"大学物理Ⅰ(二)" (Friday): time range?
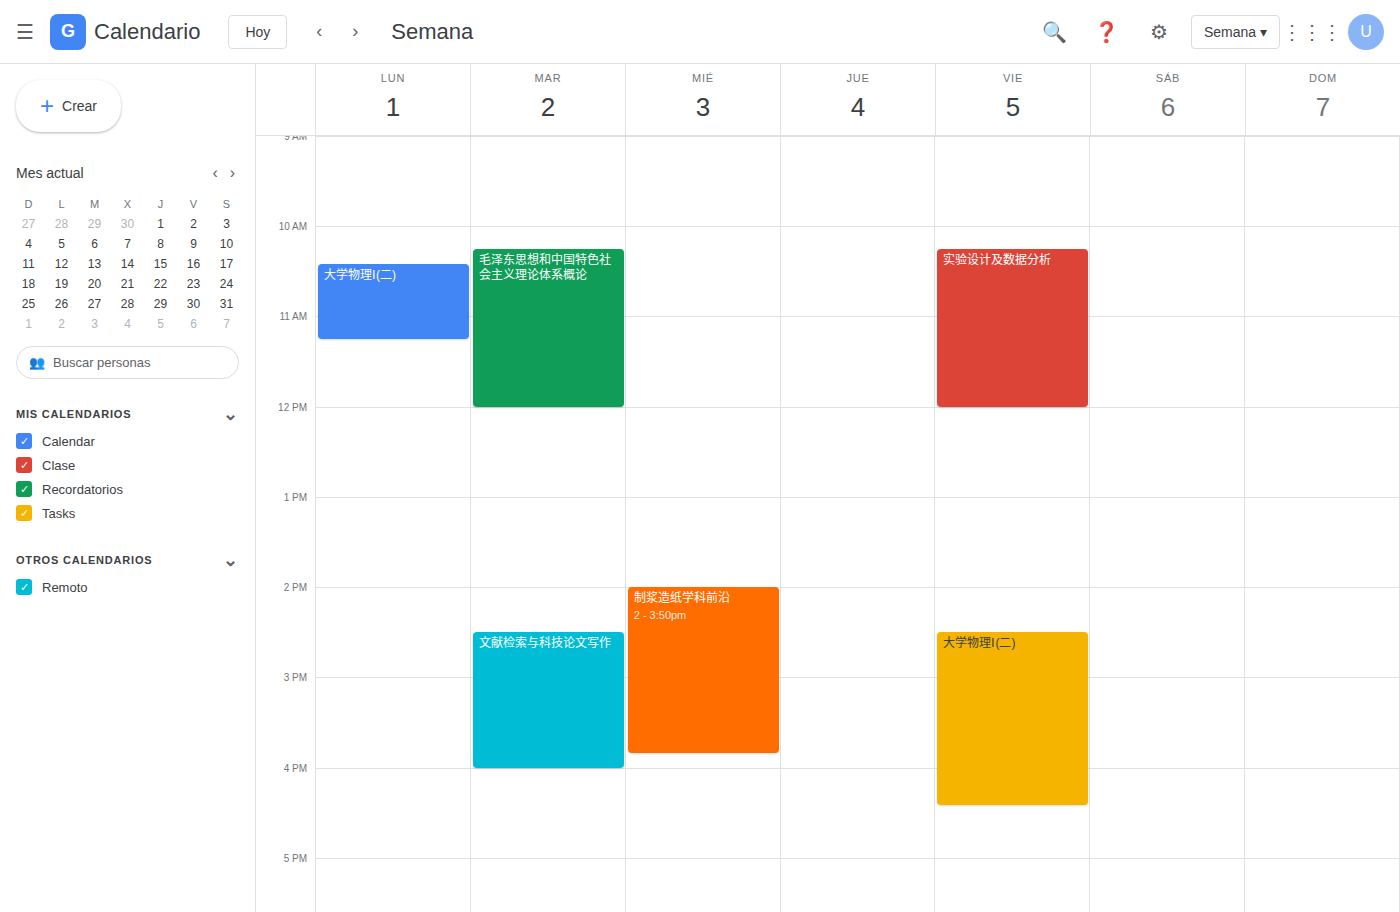
2:30 PM to 4:25 PM